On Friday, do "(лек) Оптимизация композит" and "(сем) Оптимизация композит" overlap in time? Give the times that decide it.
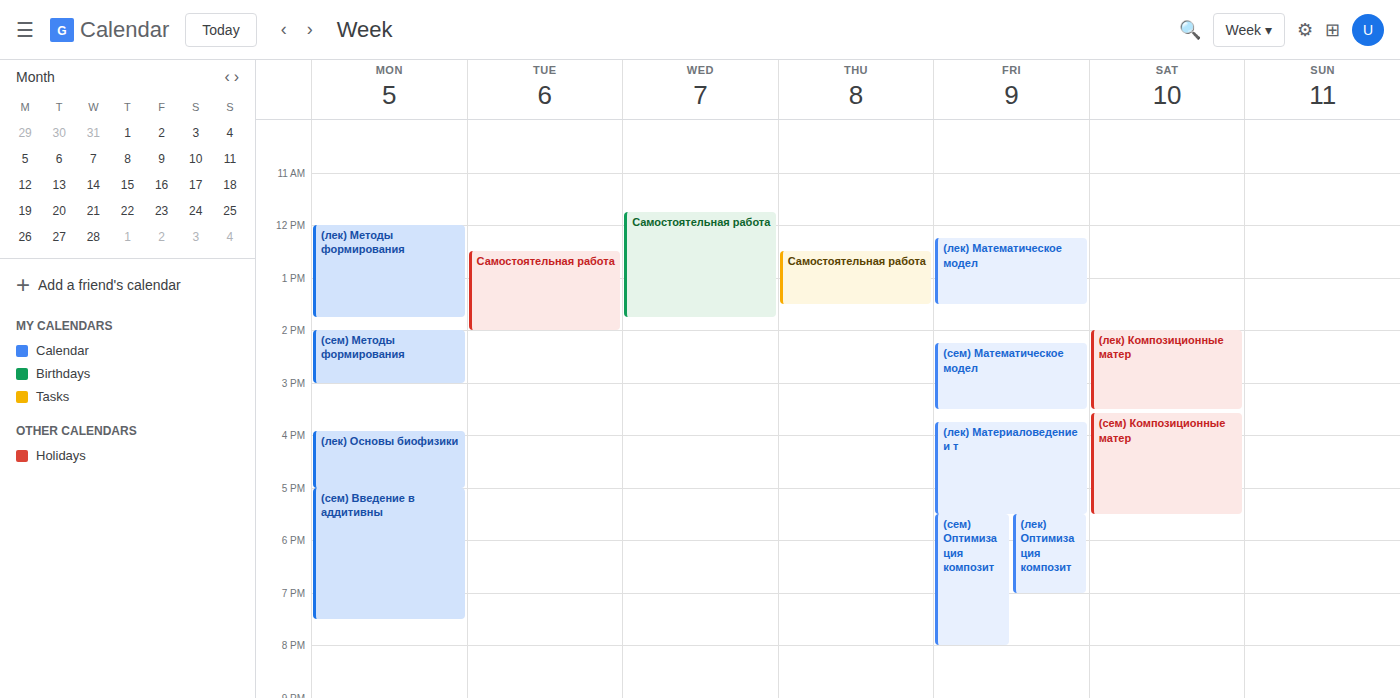
"(лек) Оптимизация композит" runs 5:30 PM to 7:00 PM, inside "(сем) Оптимизация композит" -- they overlap.